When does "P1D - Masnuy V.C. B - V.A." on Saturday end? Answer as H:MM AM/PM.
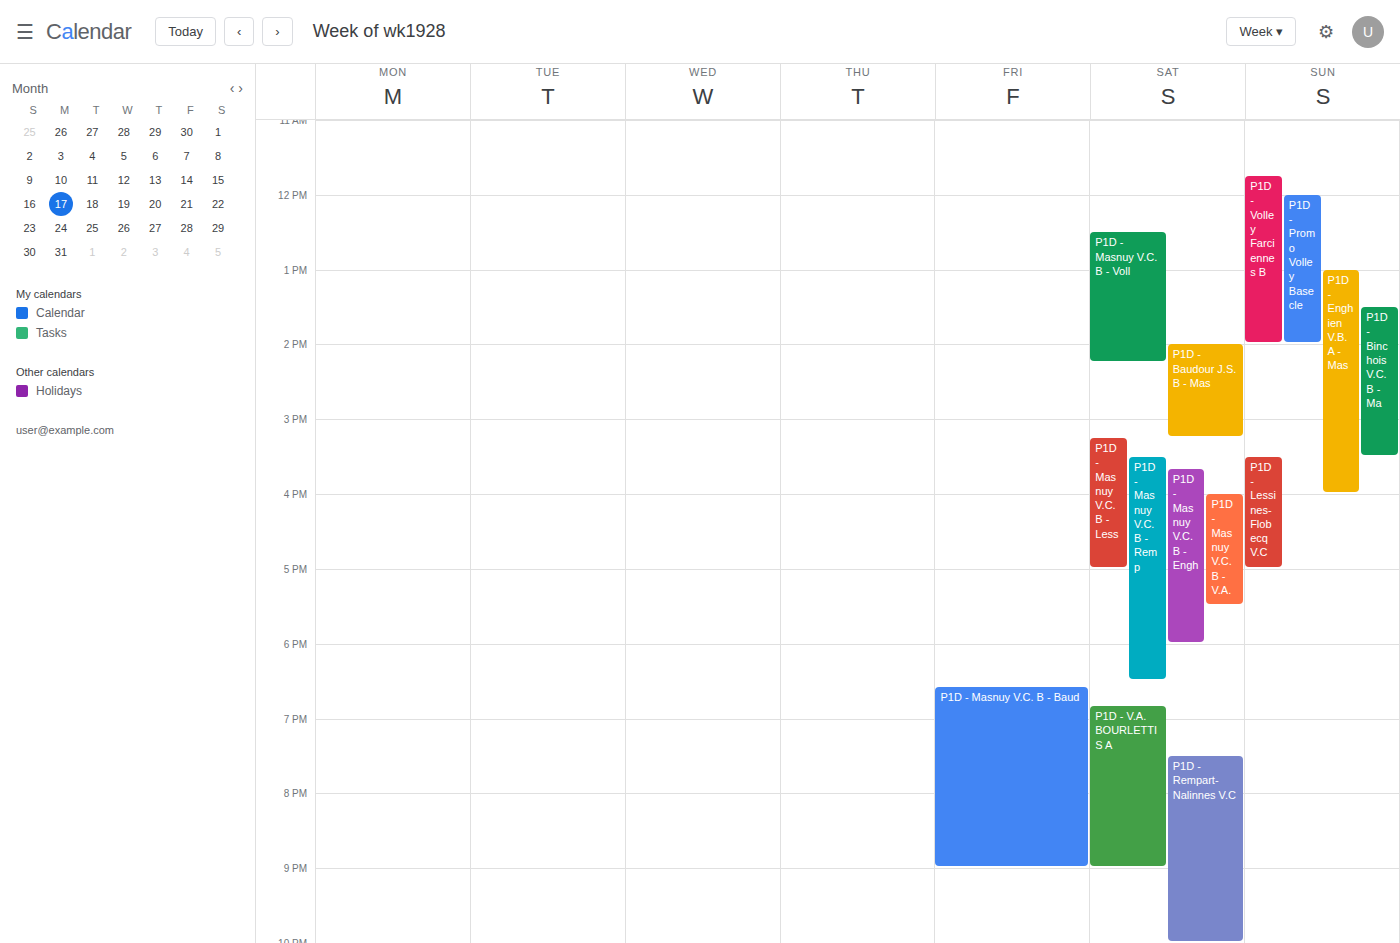
5:30 PM